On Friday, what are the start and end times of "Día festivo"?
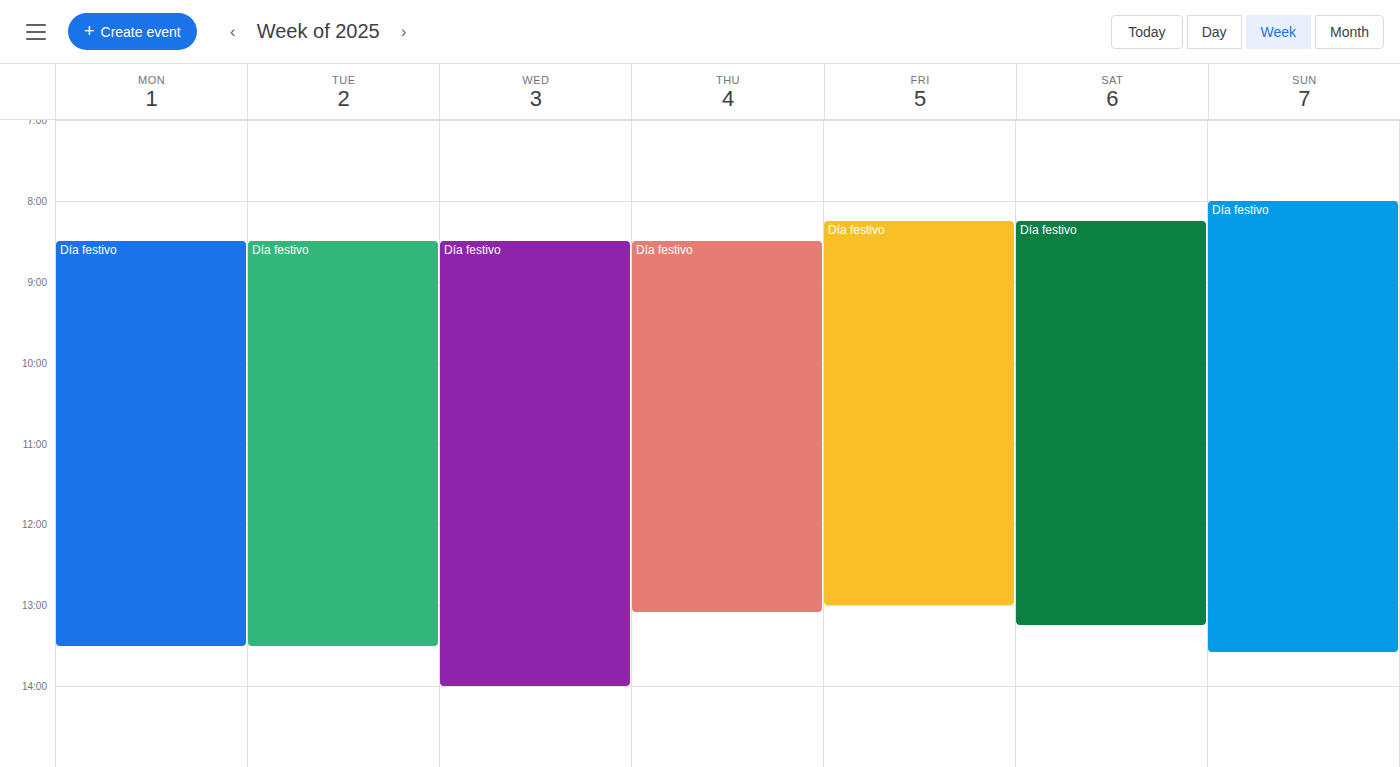
8:15 AM to 1:00 PM